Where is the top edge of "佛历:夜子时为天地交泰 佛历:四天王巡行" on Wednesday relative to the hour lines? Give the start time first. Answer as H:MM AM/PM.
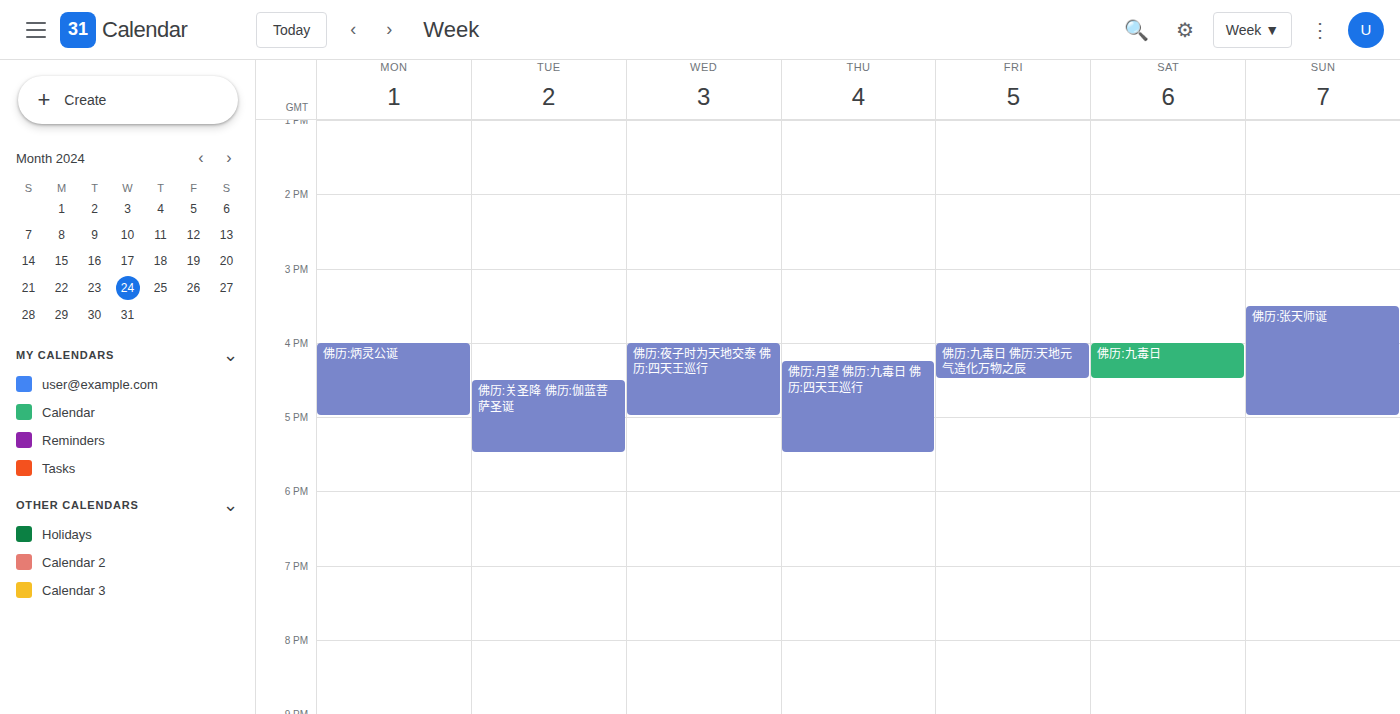
4:00 PM -- exactly on the 4 PM line.